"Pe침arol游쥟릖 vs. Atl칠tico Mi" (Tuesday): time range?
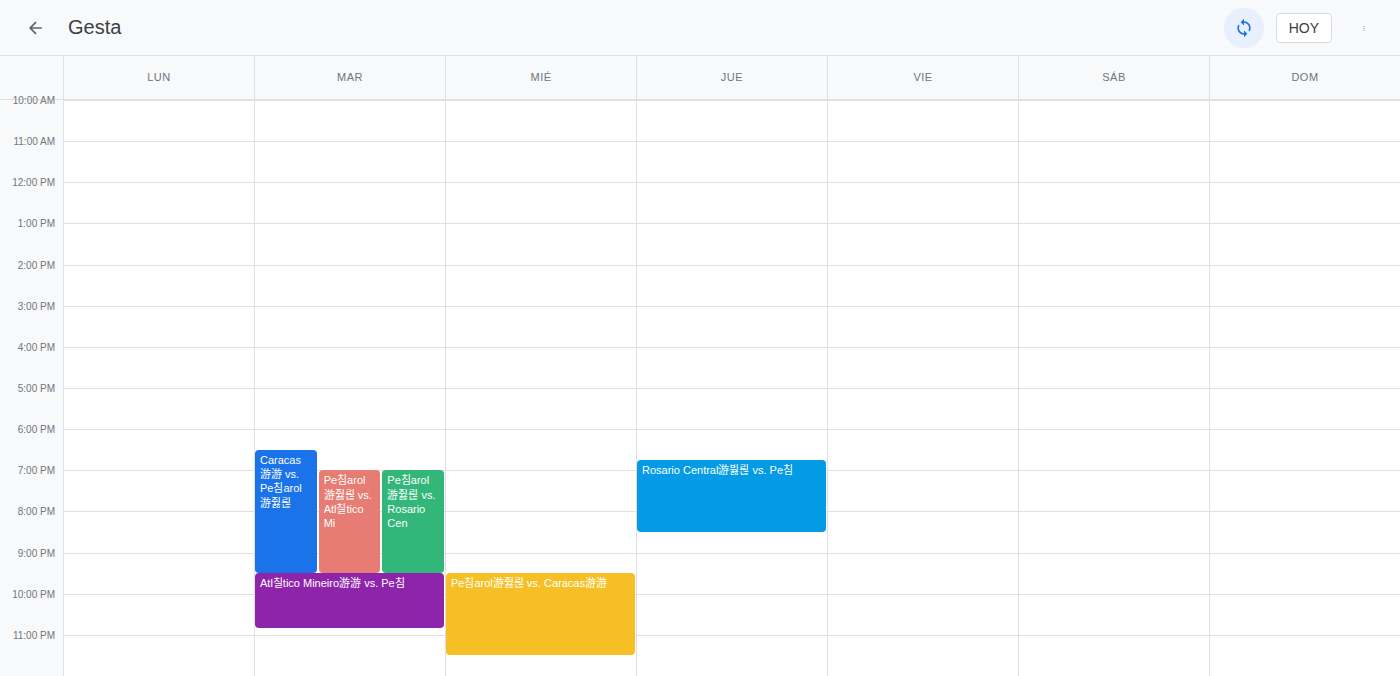
7:00 PM to 9:30 PM